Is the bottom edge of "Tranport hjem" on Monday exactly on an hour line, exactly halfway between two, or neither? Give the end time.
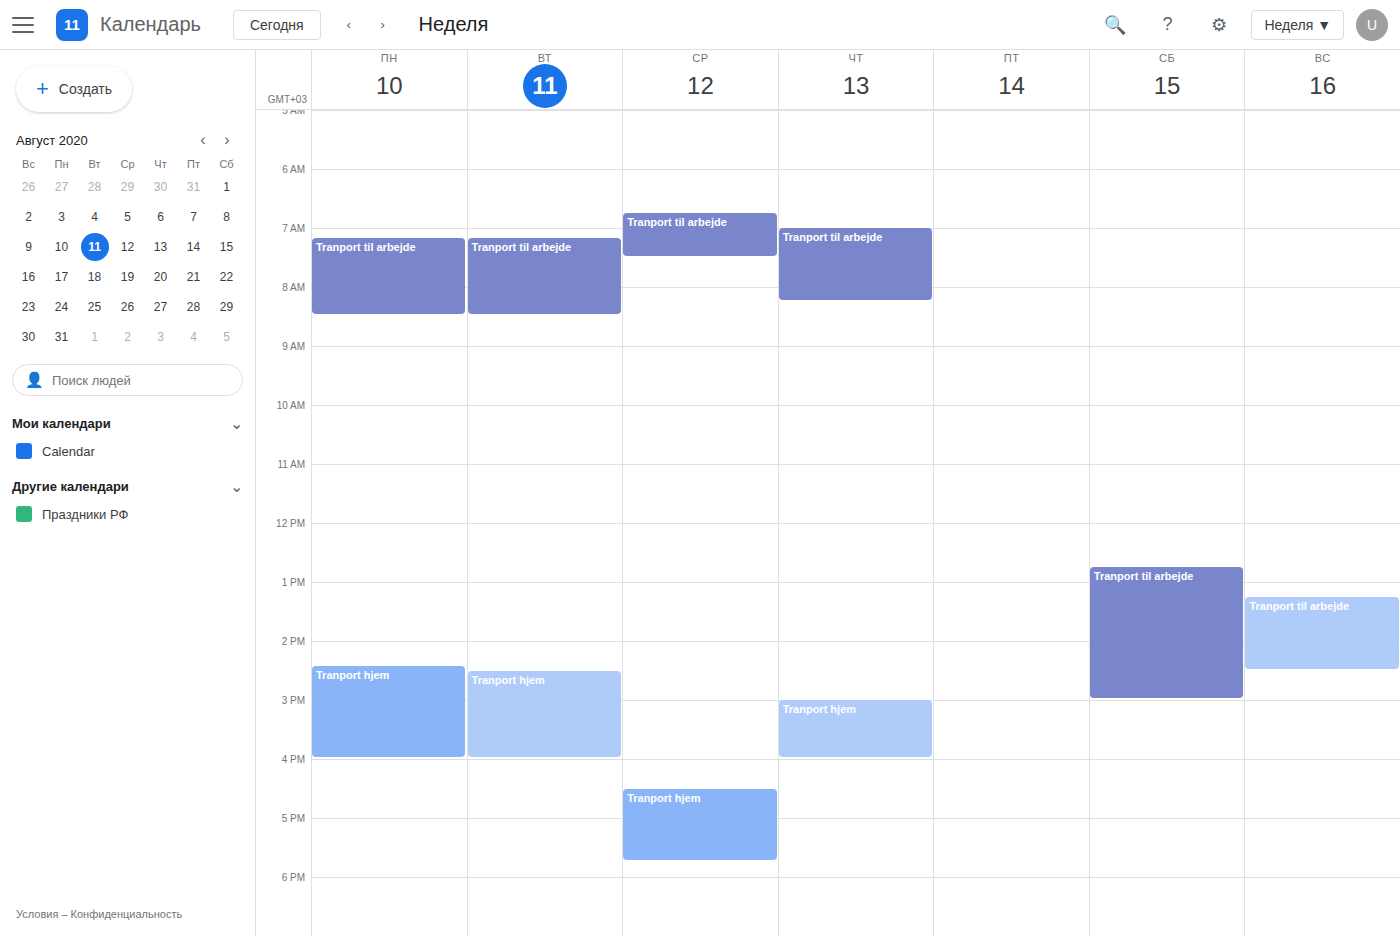
4:00 PM -- exactly on the 4 PM line.